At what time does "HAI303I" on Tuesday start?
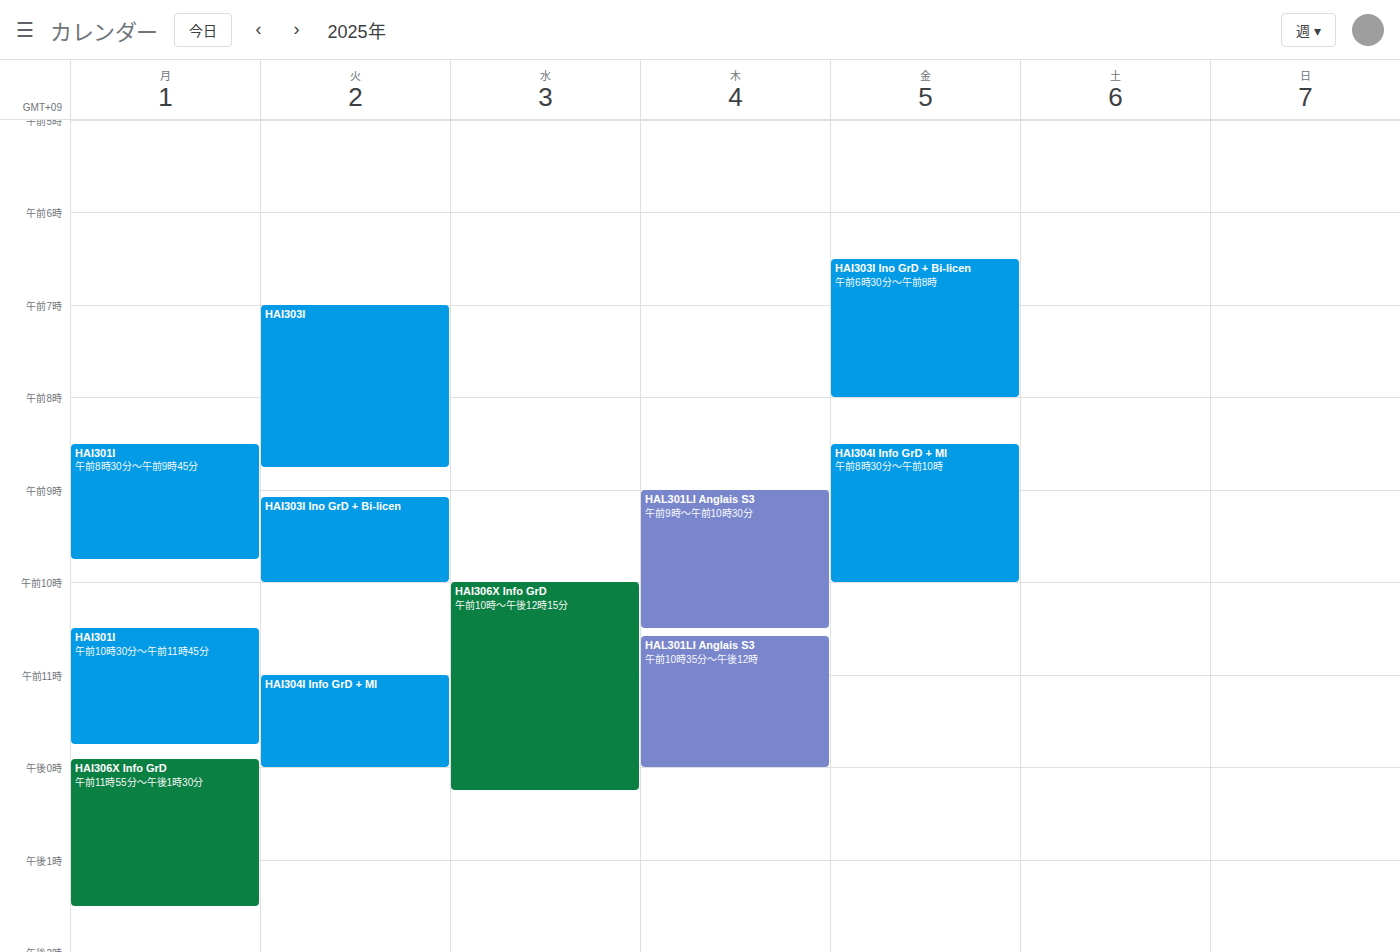
7:00 AM